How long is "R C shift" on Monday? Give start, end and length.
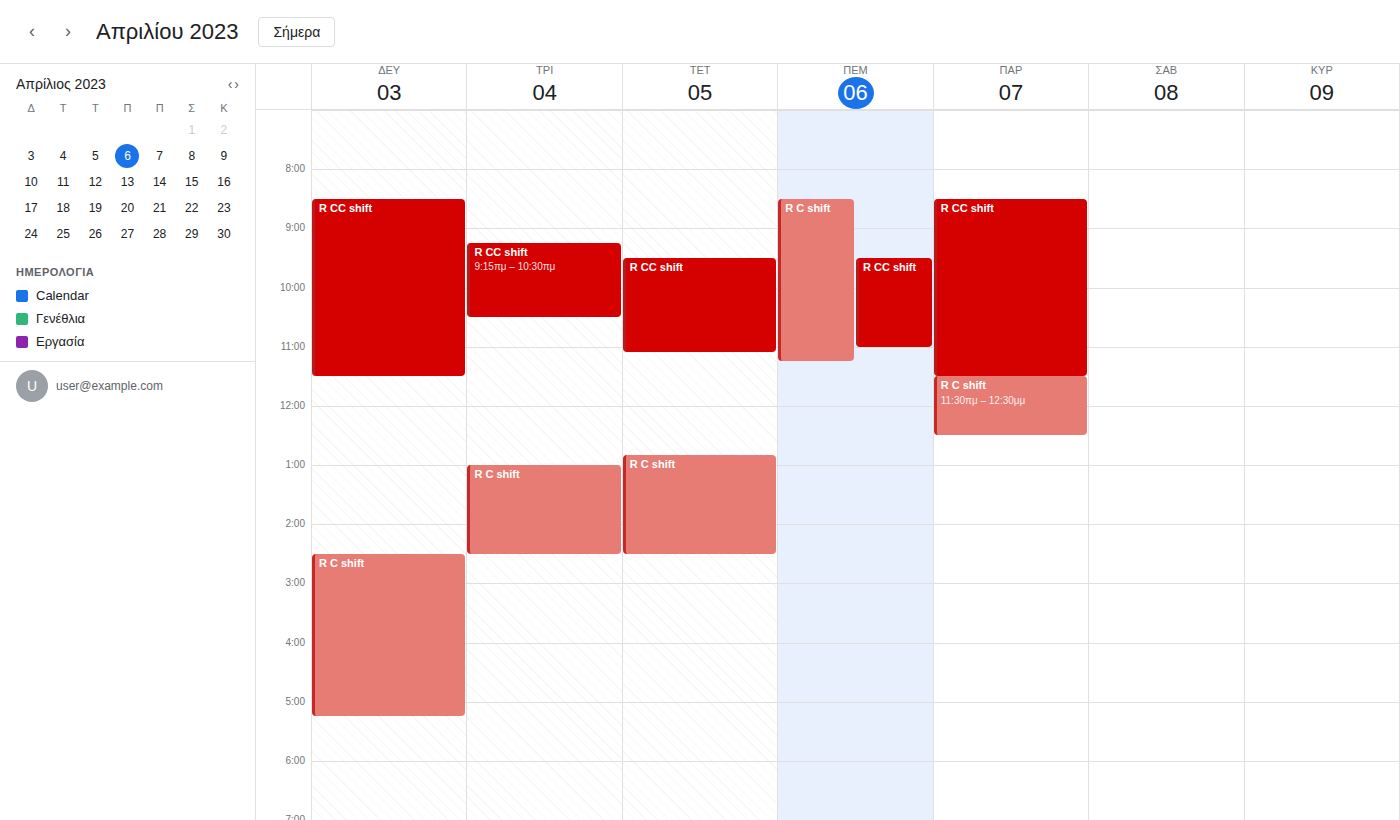
2:30 PM to 5:15 PM, 2 hours 45 minutes